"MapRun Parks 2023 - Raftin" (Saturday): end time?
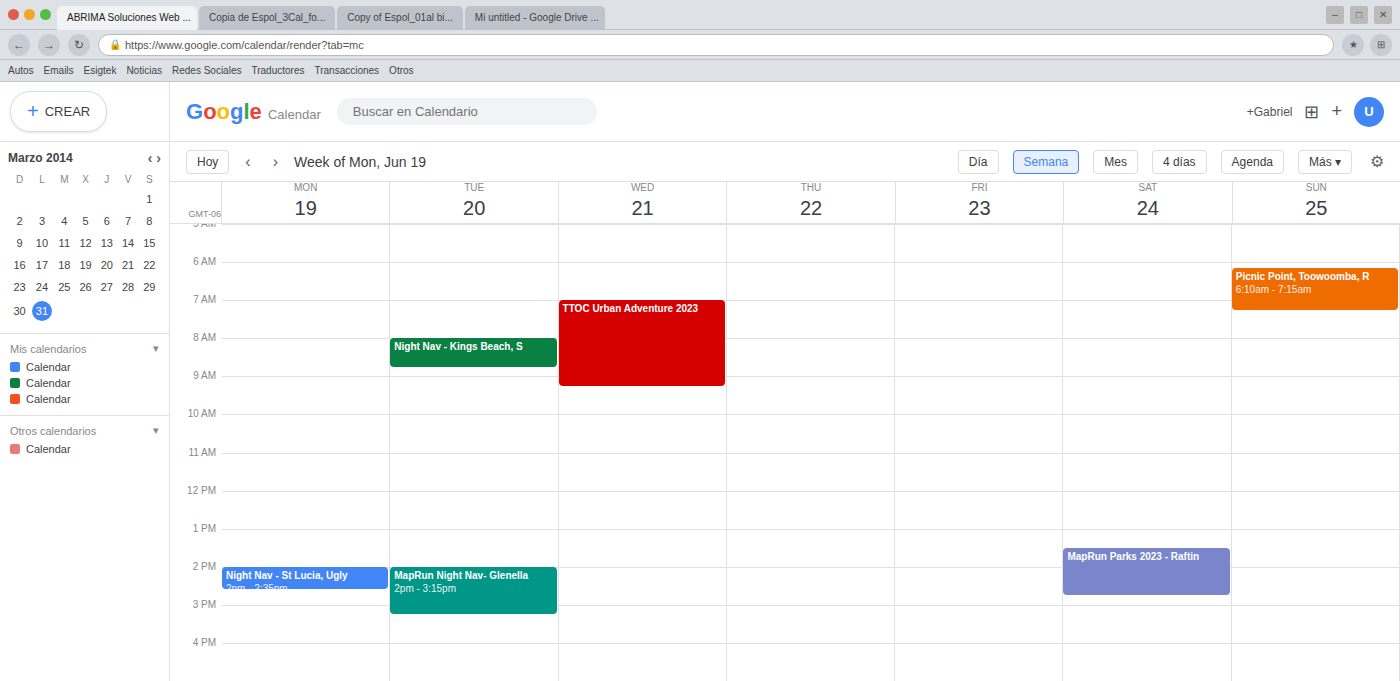
2:45 PM